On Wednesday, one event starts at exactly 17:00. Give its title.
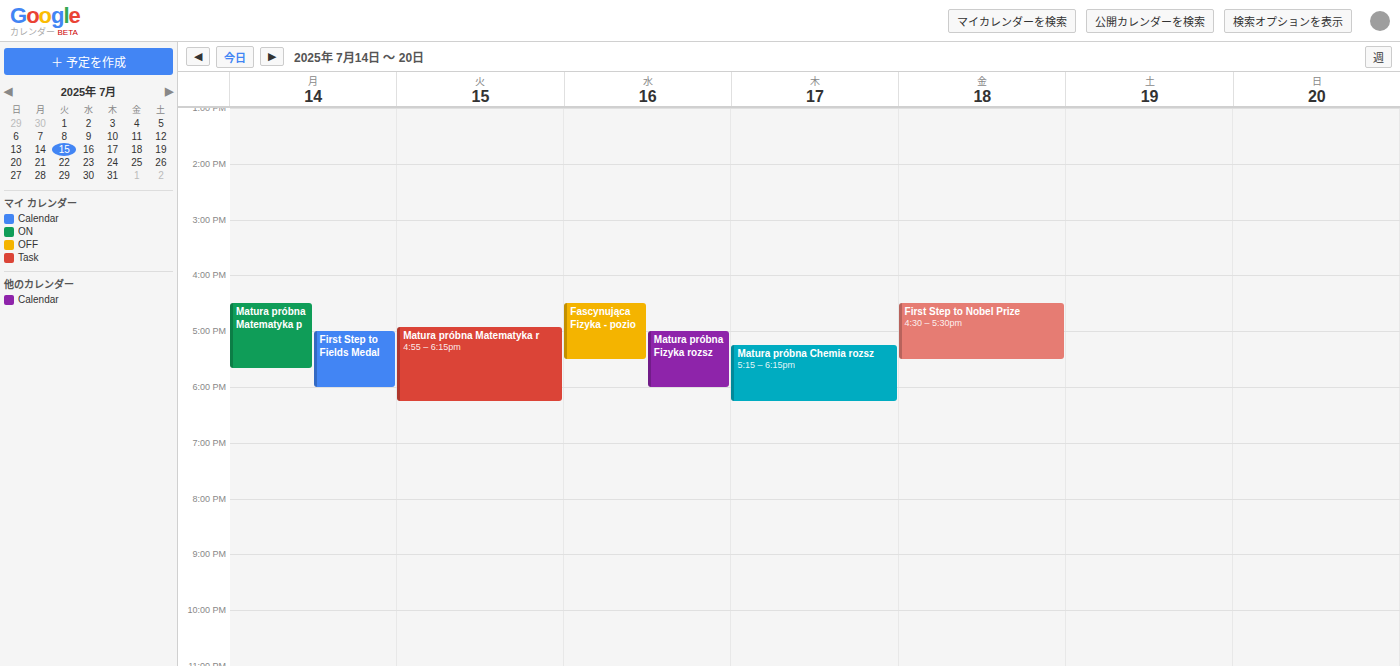
"Matura próbna Fizyka rozsz"